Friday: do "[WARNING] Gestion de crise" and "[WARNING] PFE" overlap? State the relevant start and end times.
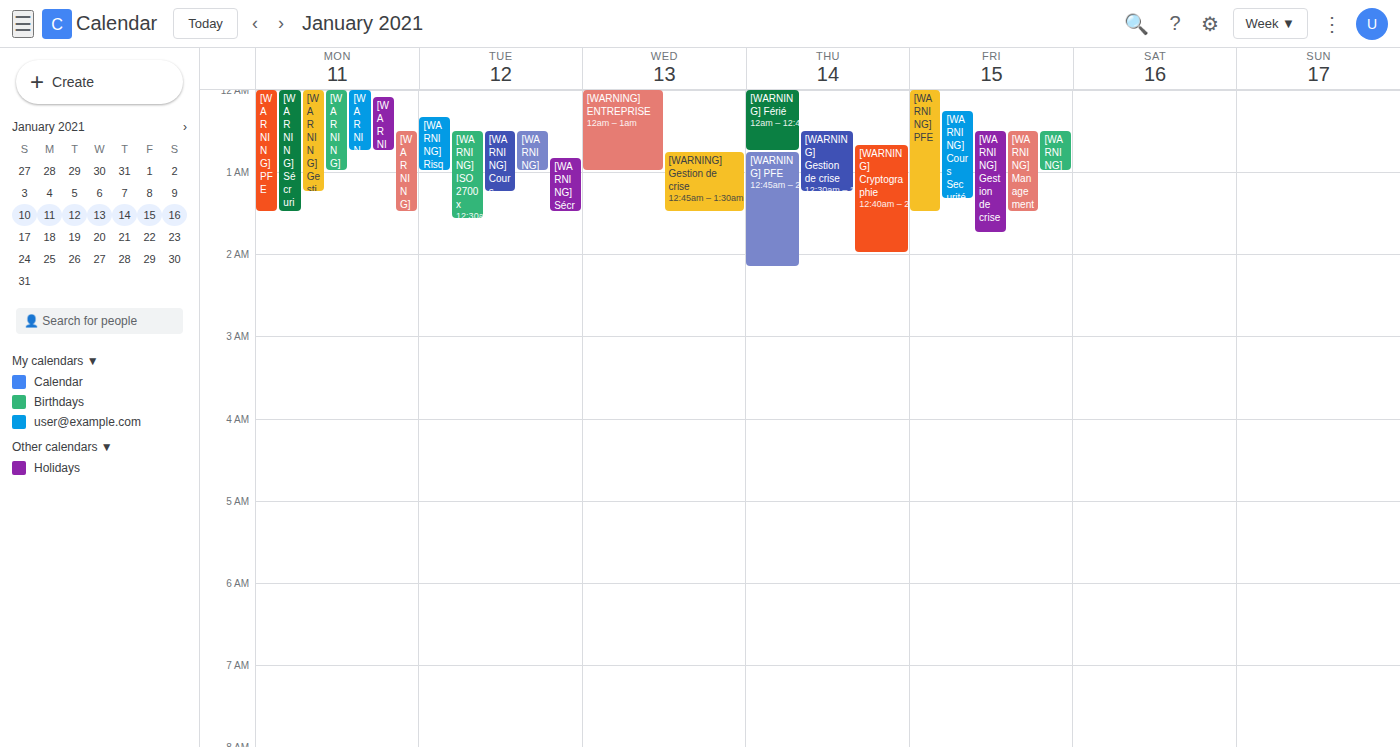
"[WARNING] Gestion de crise" starts at 12:30 AM, before "[WARNING] PFE" ends at 1:30 AM -- they overlap.